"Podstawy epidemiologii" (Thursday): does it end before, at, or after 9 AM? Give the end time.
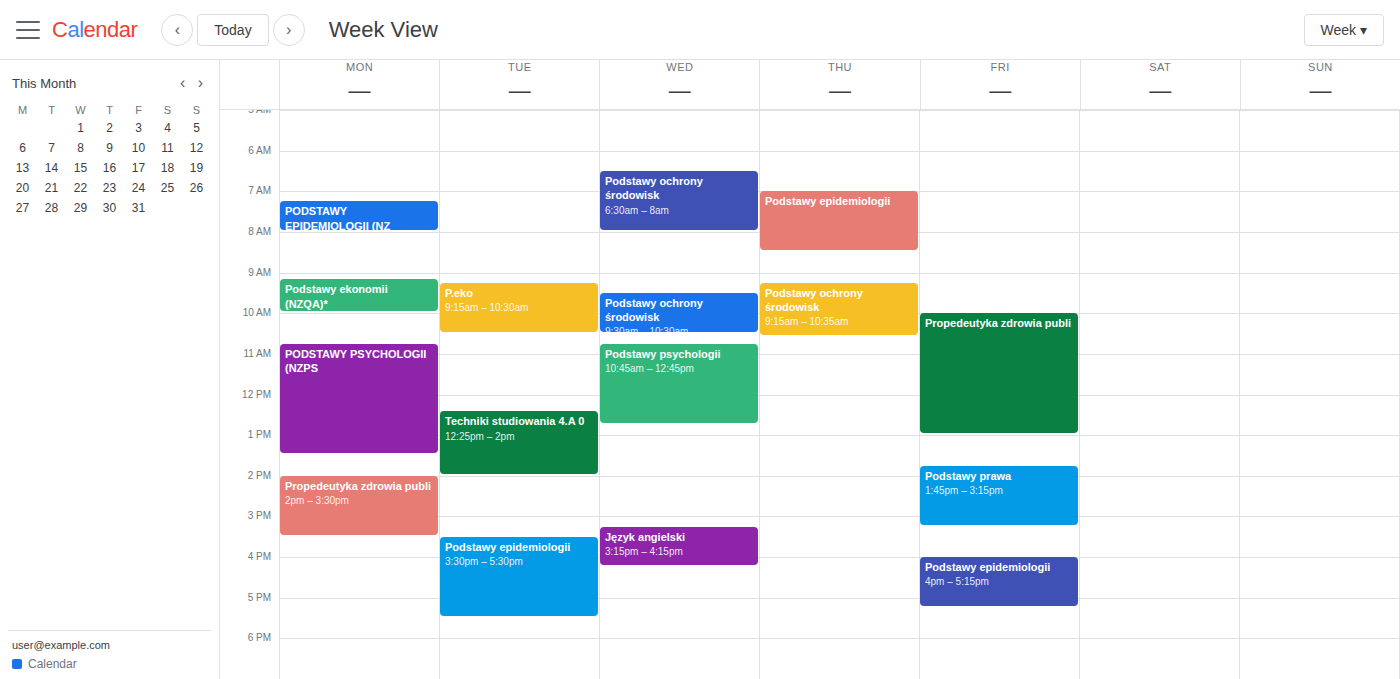
8:30 AM -- before 9 AM, 30 minutes above the 9 AM line.